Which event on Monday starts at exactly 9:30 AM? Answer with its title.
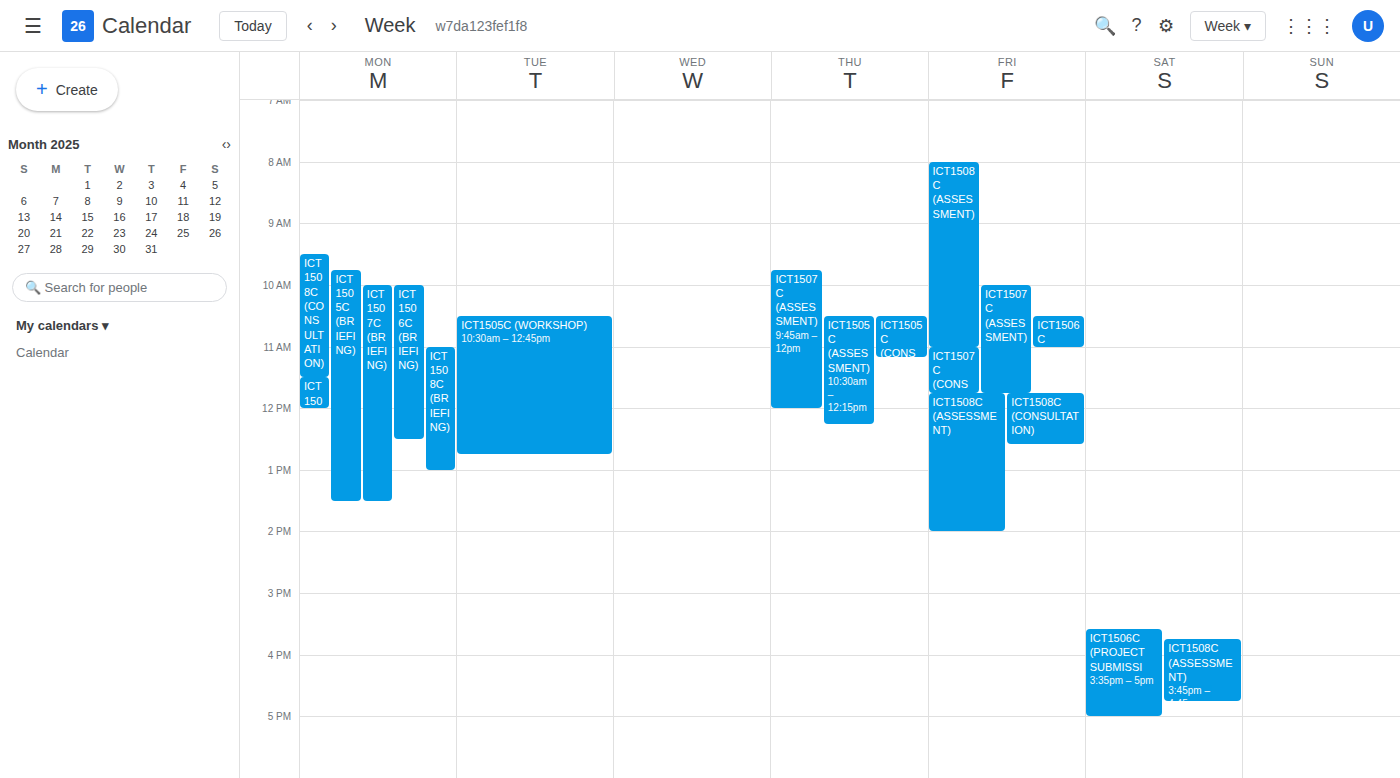
"ICT1508C (CONSULTATION)"